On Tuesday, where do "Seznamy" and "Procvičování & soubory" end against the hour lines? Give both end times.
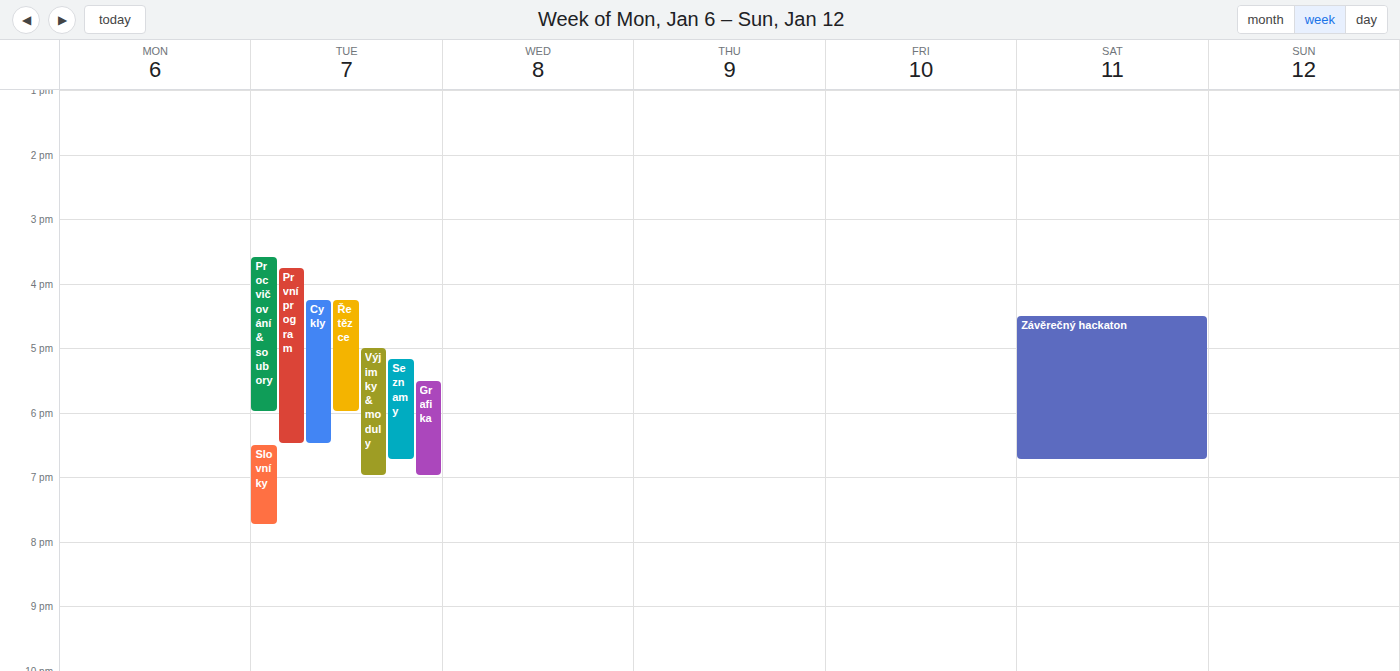
"Seznamy": 6:45 PM, neither: three quarters of the way from the 6 PM line to the 7 PM line. "Procvičování & soubory": 6:00 PM, exactly on the 6 PM line.